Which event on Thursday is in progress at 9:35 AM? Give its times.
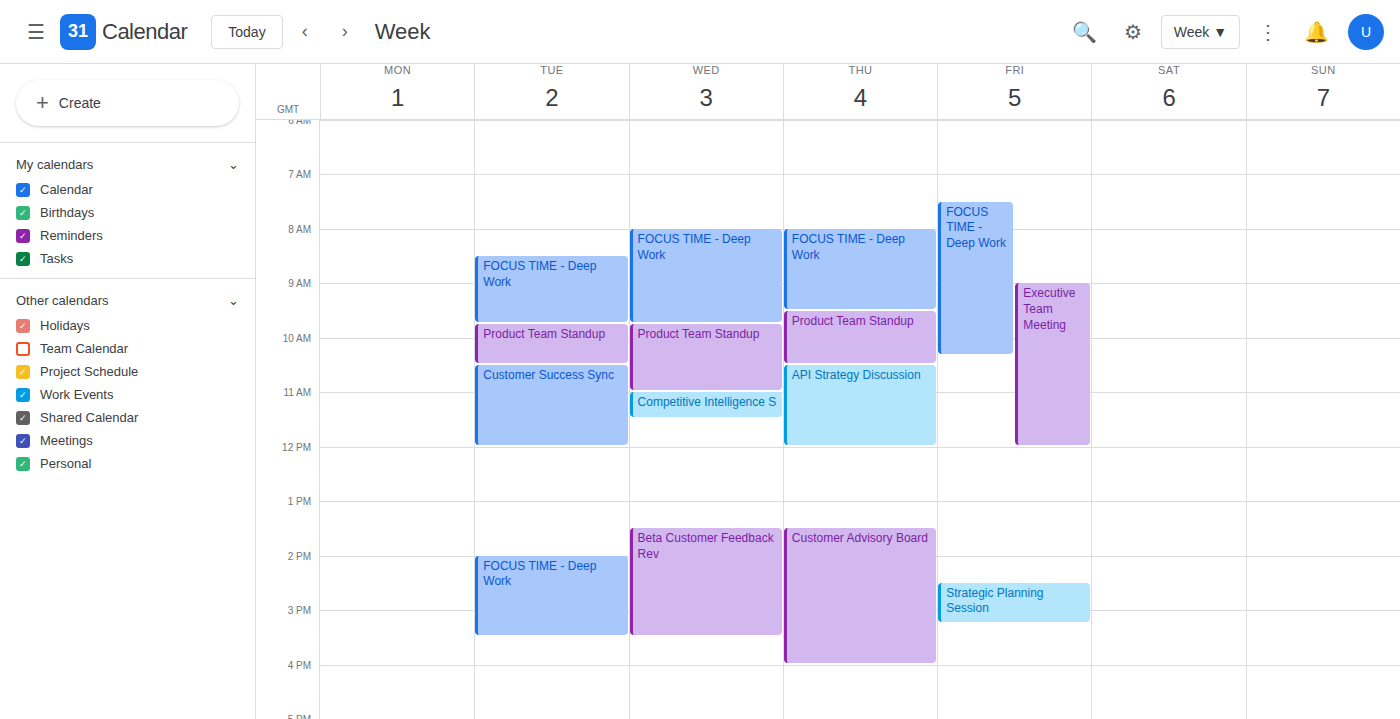
"Product Team Standup", 9:30 AM to 10:30 AM